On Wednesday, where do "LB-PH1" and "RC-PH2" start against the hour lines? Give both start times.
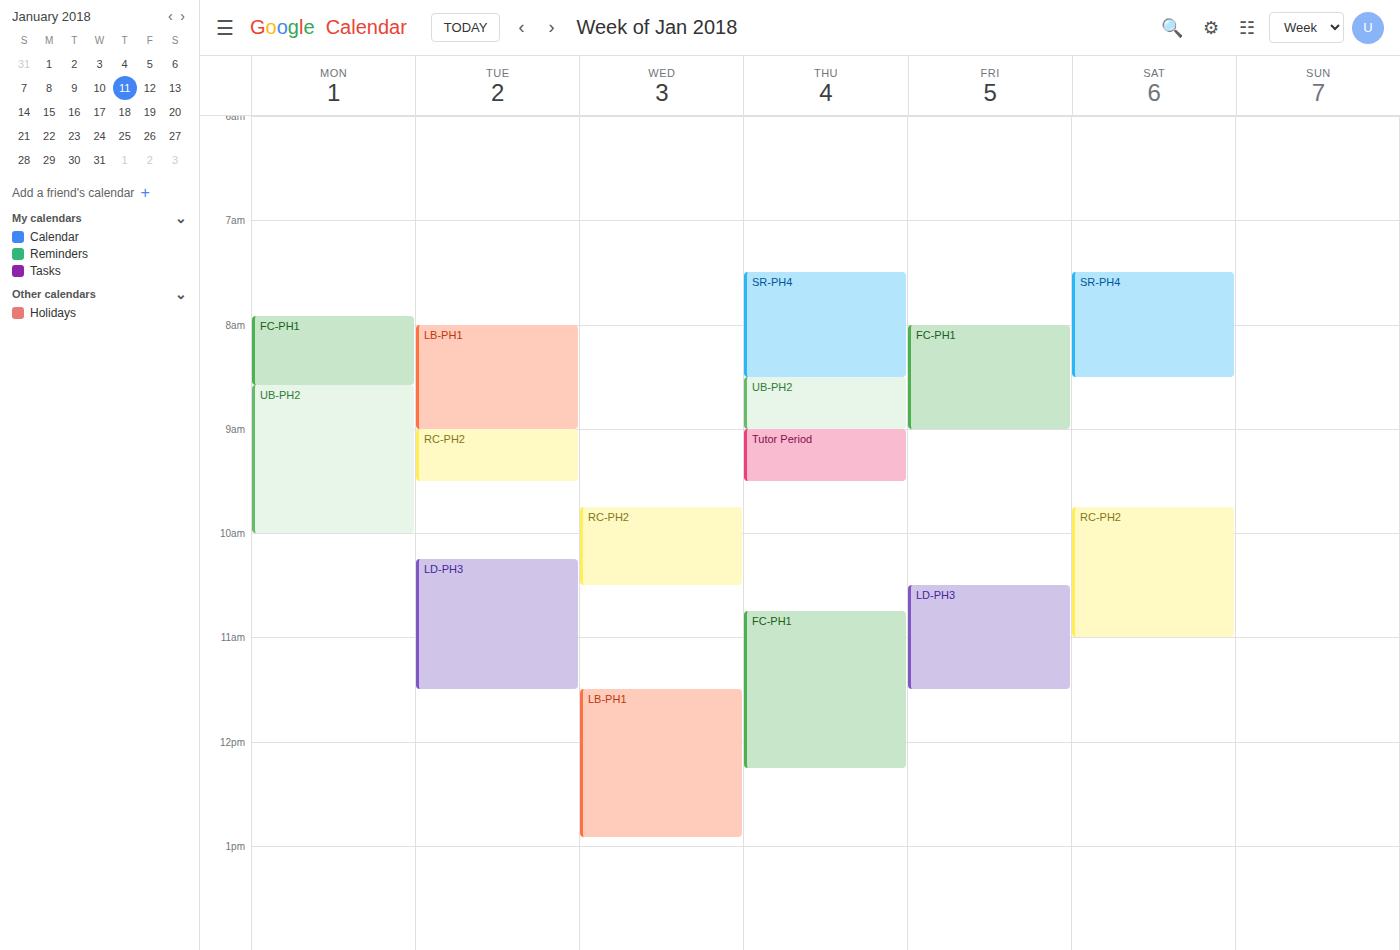
"LB-PH1": 11:30 AM, halfway between the 11 AM and 12 PM lines. "RC-PH2": 9:45 AM, neither: three quarters of the way from the 9 AM line to the 10 AM line.